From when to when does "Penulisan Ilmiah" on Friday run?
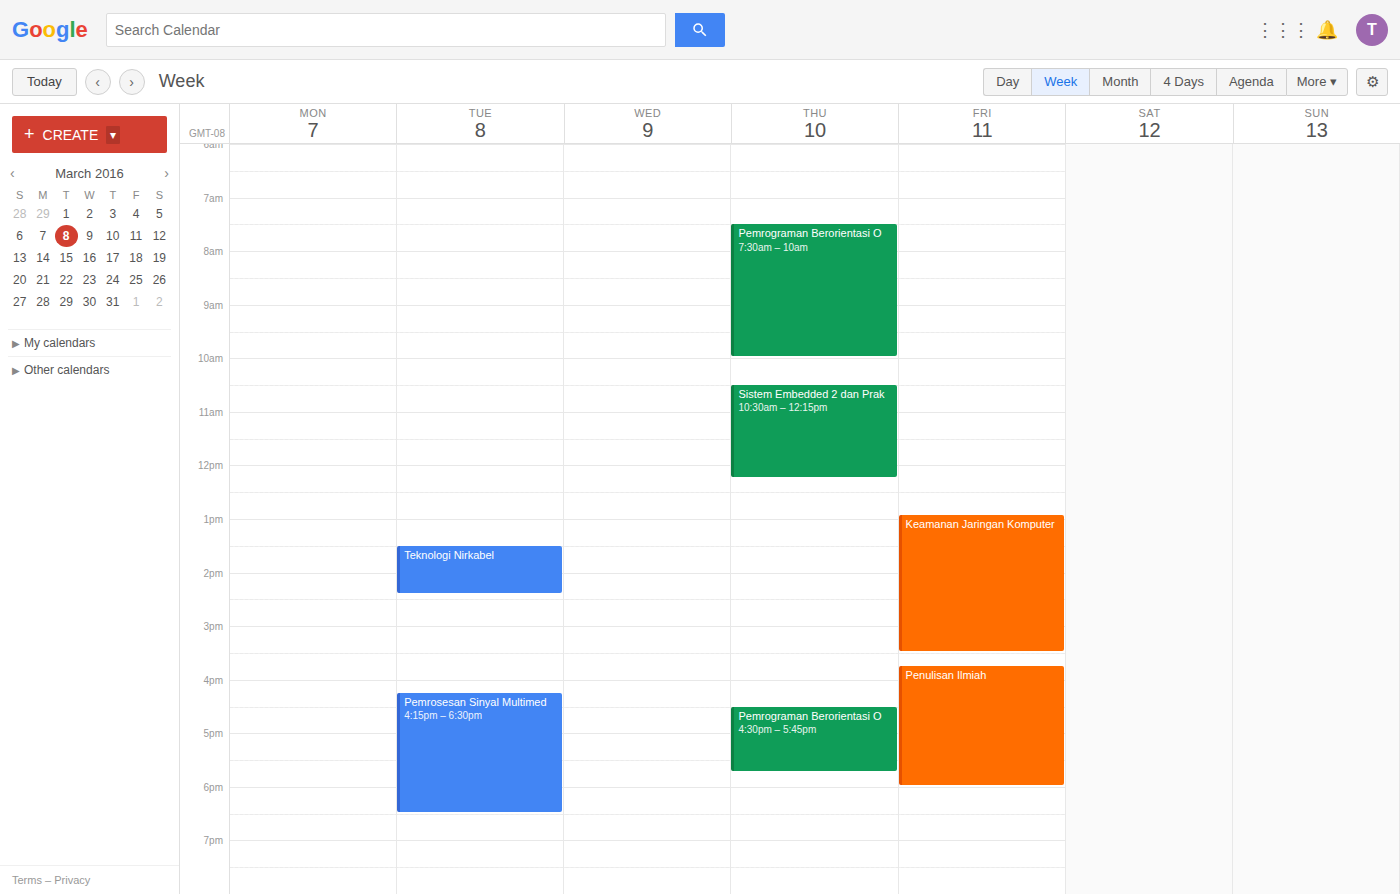
3:45 PM to 6:00 PM